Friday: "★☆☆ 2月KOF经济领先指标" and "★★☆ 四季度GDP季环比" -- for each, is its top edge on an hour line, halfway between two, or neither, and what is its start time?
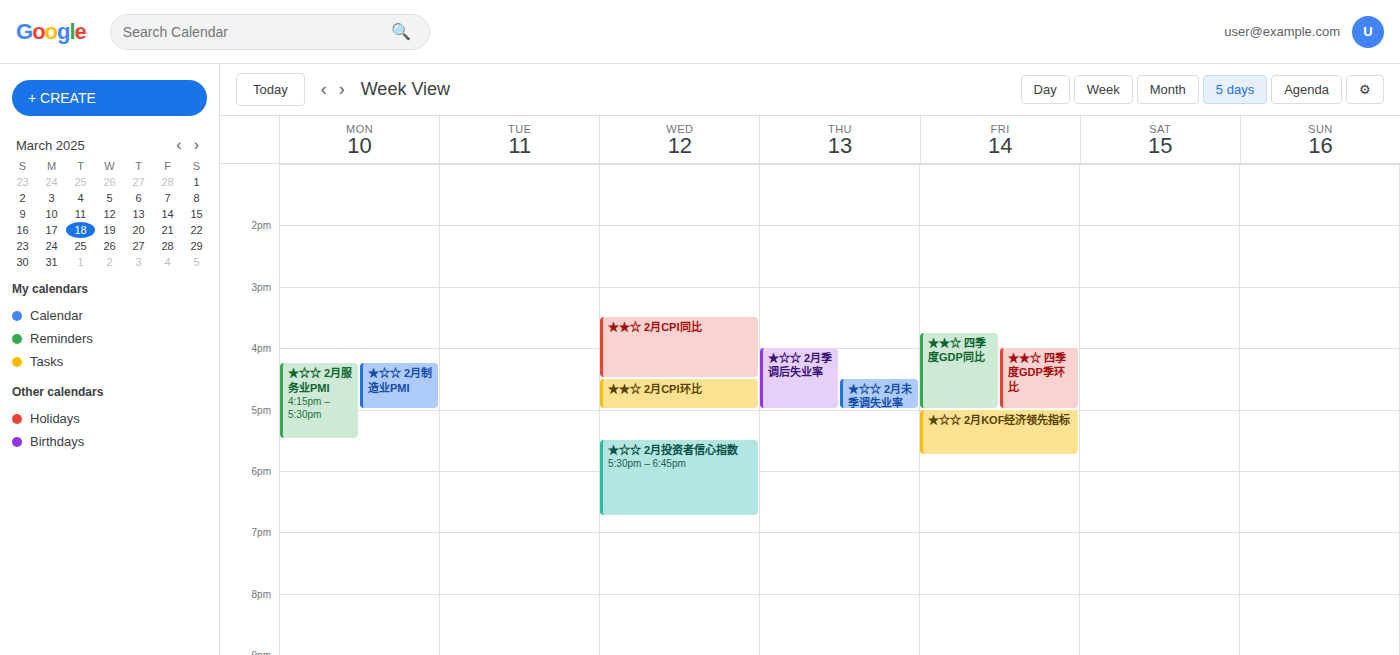
"★☆☆ 2月KOF经济领先指标": 5:00 PM, exactly on the 5 PM line. "★★☆ 四季度GDP季环比": 4:00 PM, exactly on the 4 PM line.